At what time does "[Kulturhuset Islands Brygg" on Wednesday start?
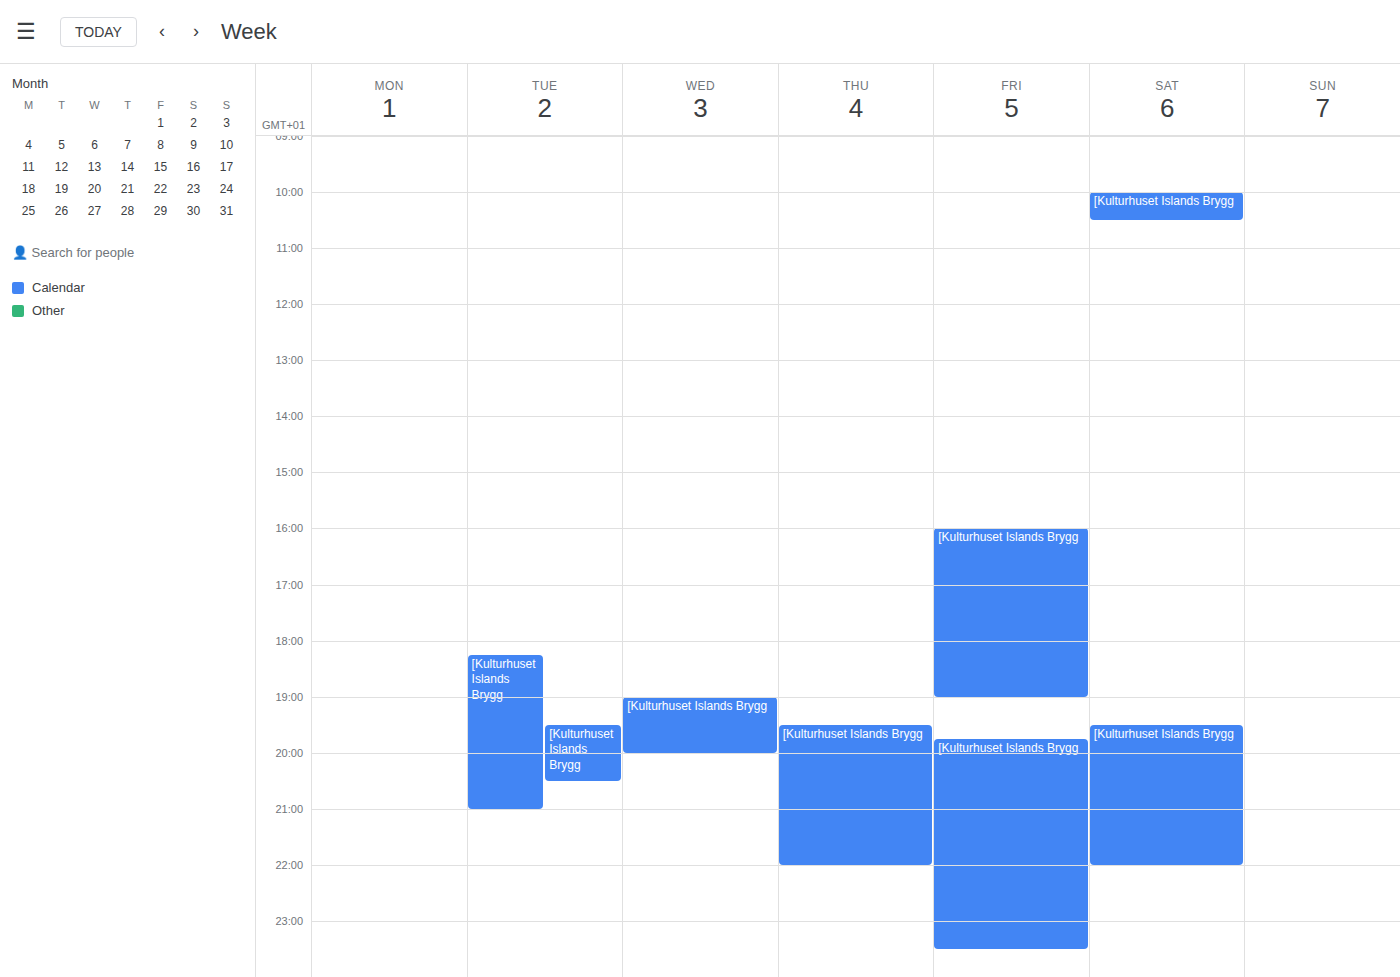
7:00 PM